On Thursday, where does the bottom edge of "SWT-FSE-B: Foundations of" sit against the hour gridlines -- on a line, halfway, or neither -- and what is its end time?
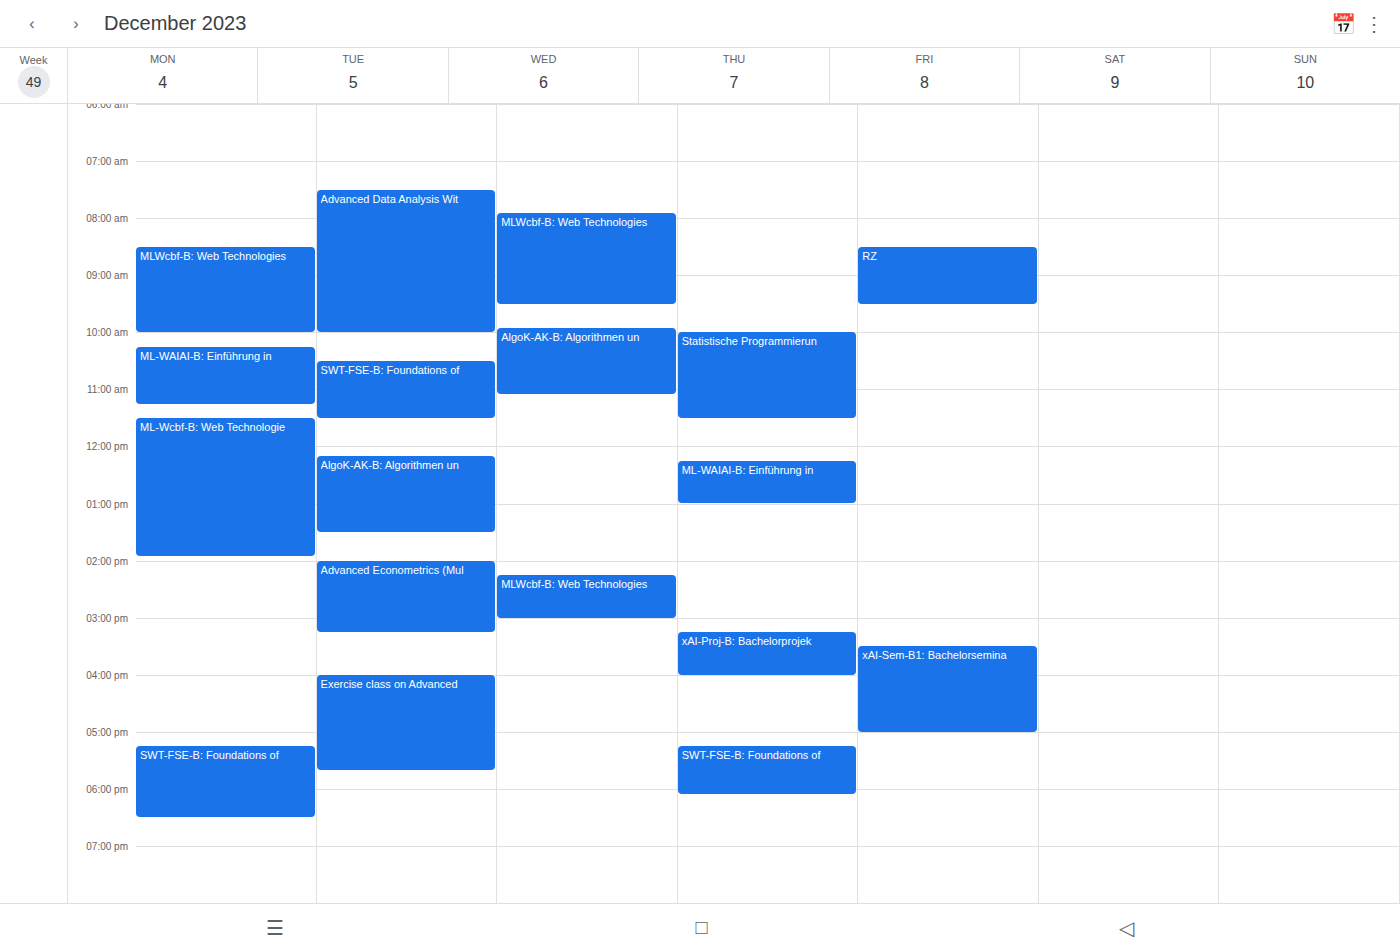
18:05 -- neither: 5 minutes below the 18:00 line and 55 minutes above the 19:00 line.